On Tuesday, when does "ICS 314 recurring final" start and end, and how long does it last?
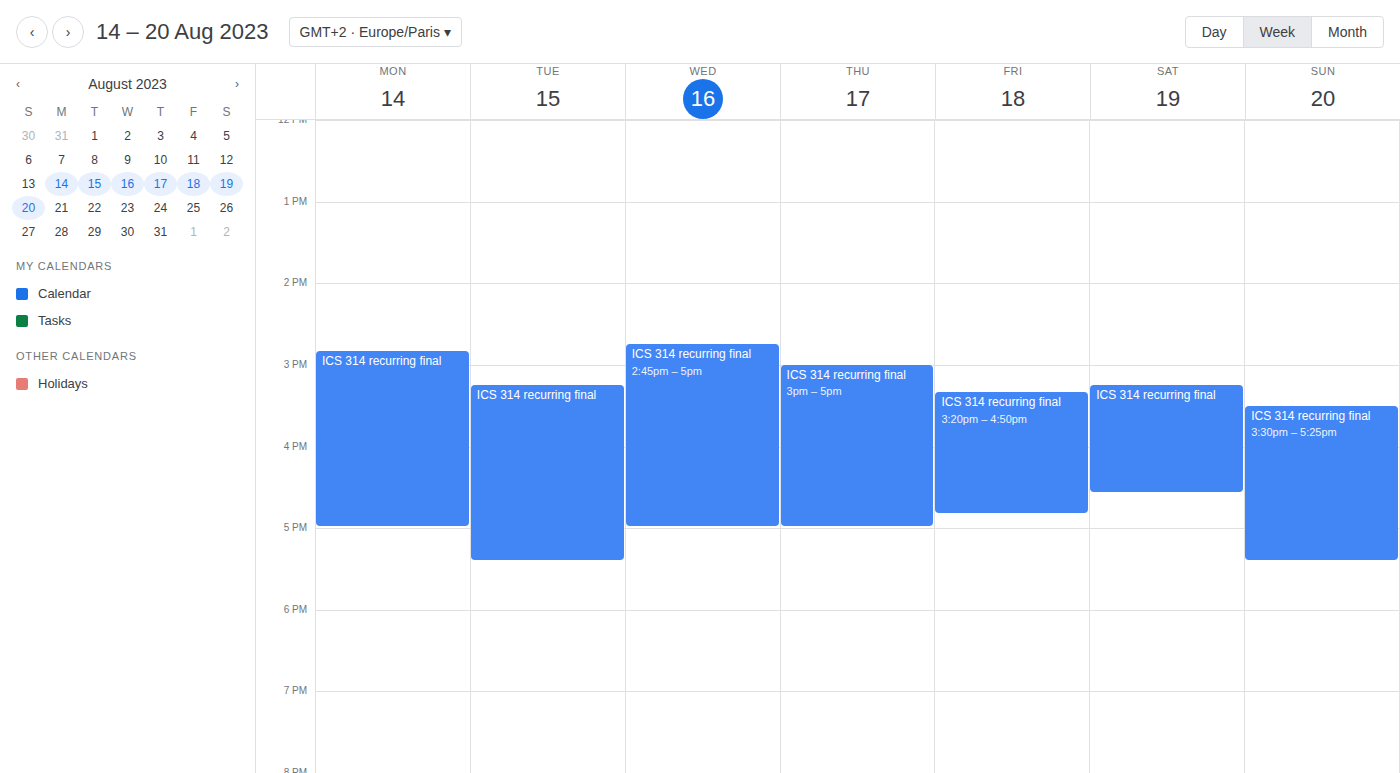
15:15 to 17:25, 2 hours 10 minutes